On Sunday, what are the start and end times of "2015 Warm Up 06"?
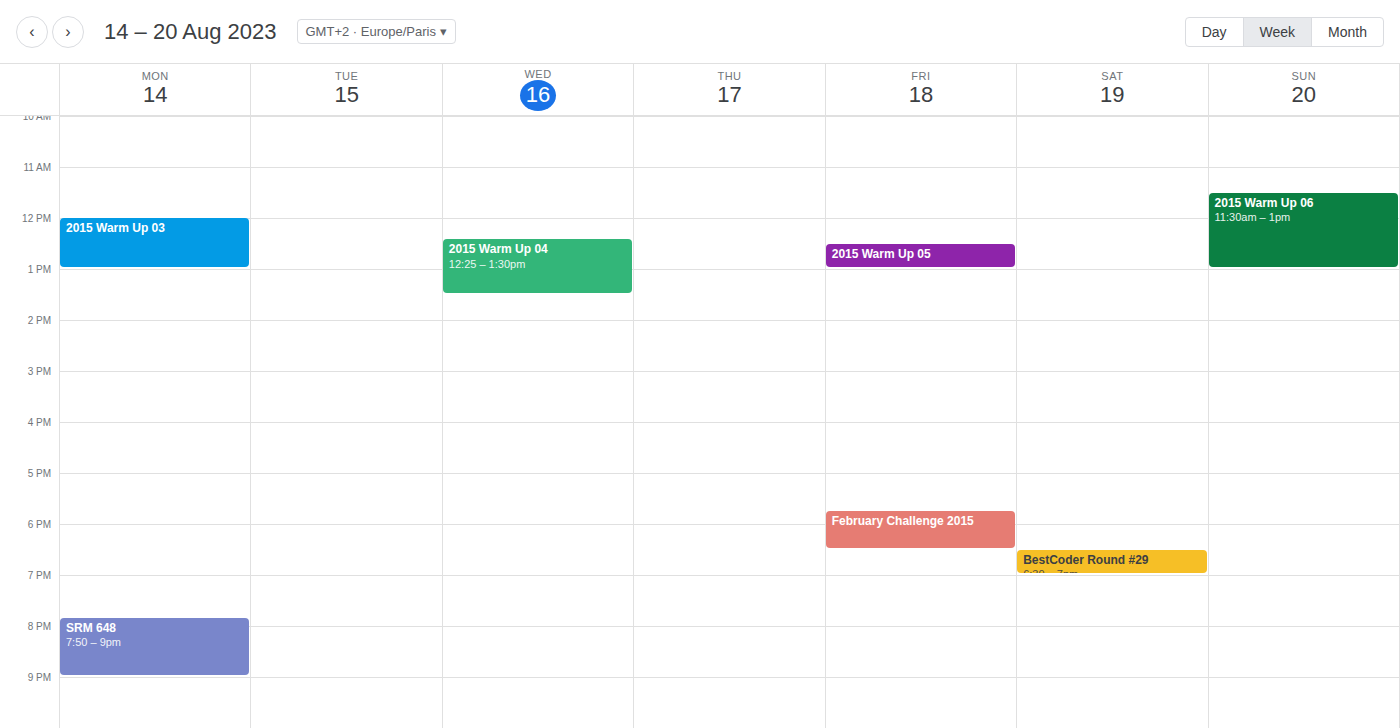
11:30 AM to 1:00 PM